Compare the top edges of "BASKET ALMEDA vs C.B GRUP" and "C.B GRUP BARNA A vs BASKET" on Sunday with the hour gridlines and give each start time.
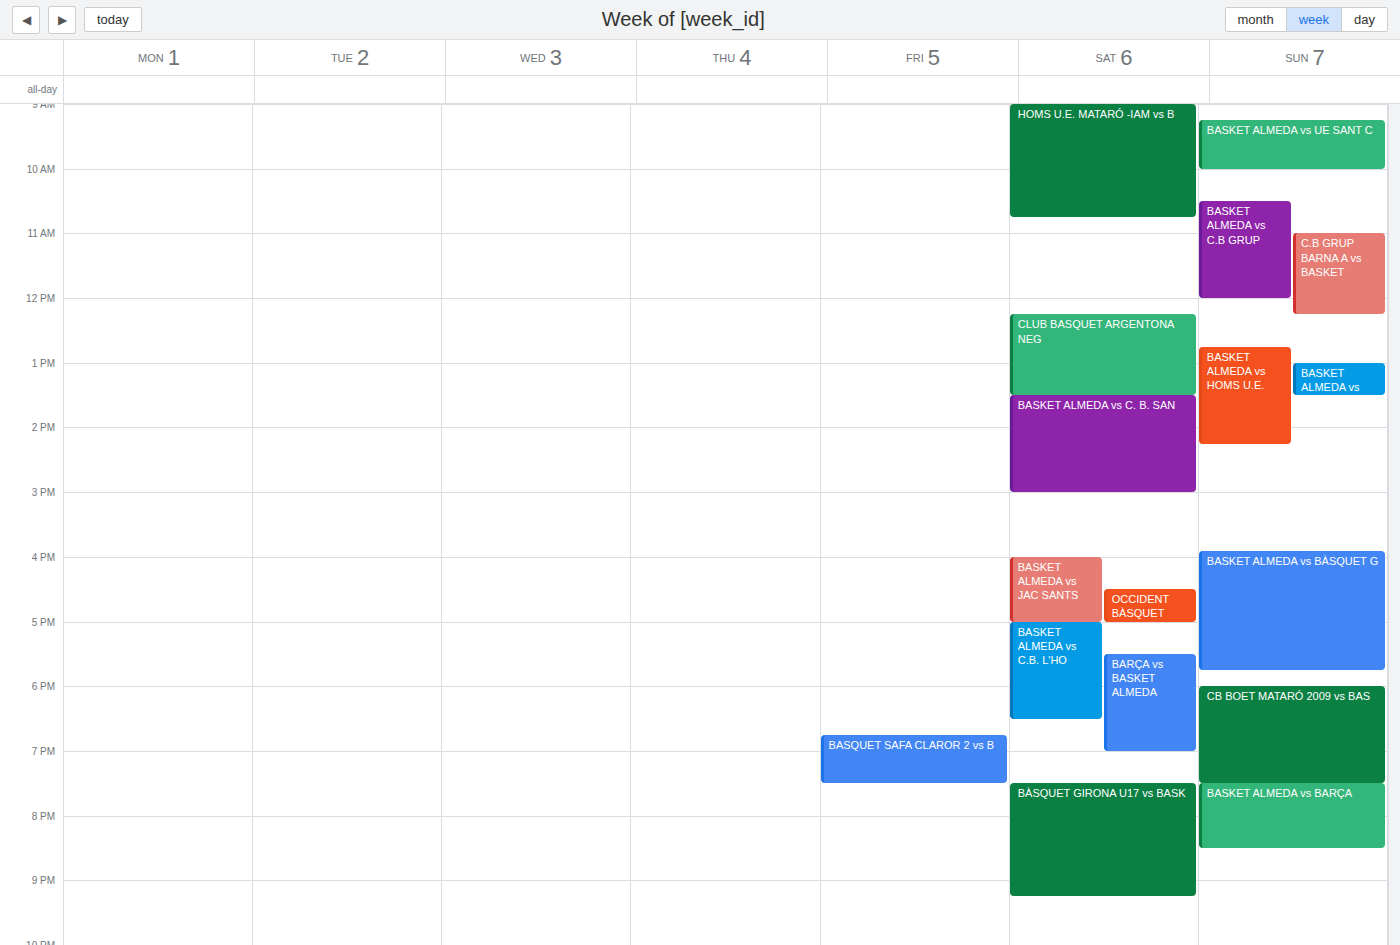
"BASKET ALMEDA vs C.B GRUP": 10:30 AM, halfway between the 10 AM and 11 AM lines. "C.B GRUP BARNA A vs BASKET": 11:00 AM, exactly on the 11 AM line.